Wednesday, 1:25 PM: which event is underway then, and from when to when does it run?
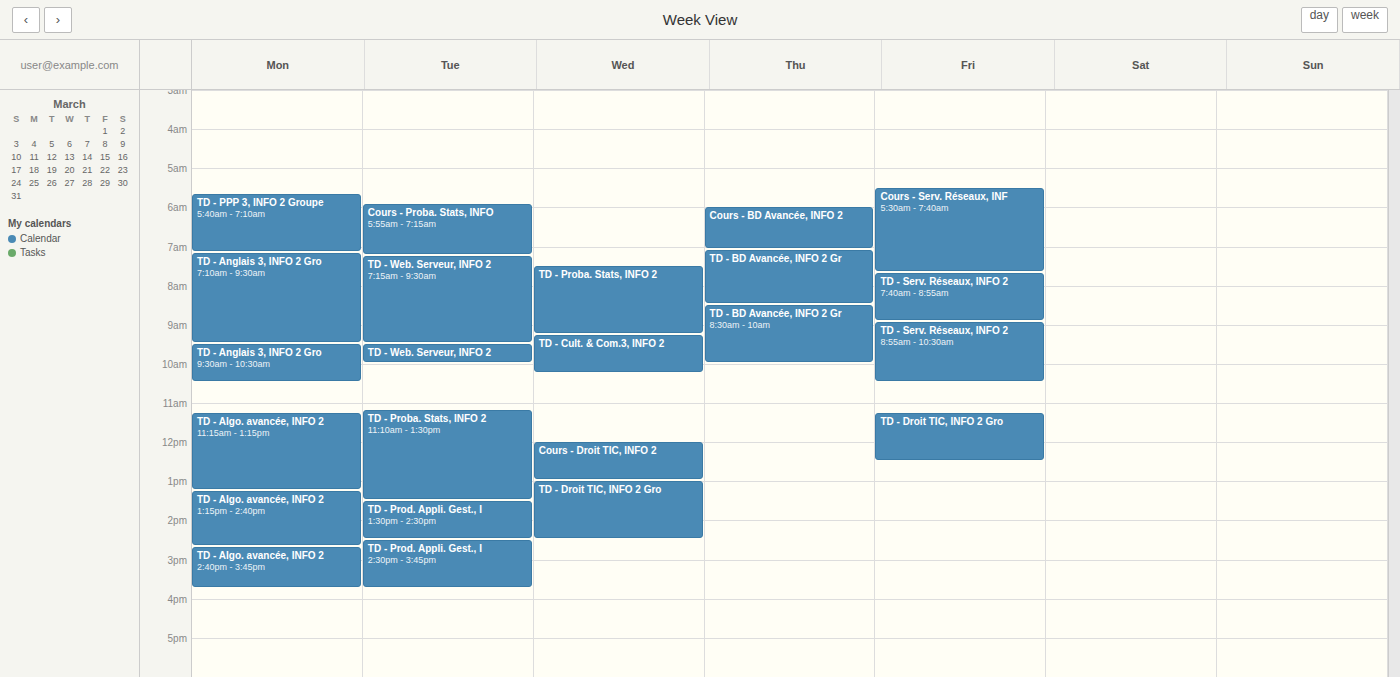
"TD - Droit TIC, INFO 2 Gro", 1:00 PM to 2:30 PM